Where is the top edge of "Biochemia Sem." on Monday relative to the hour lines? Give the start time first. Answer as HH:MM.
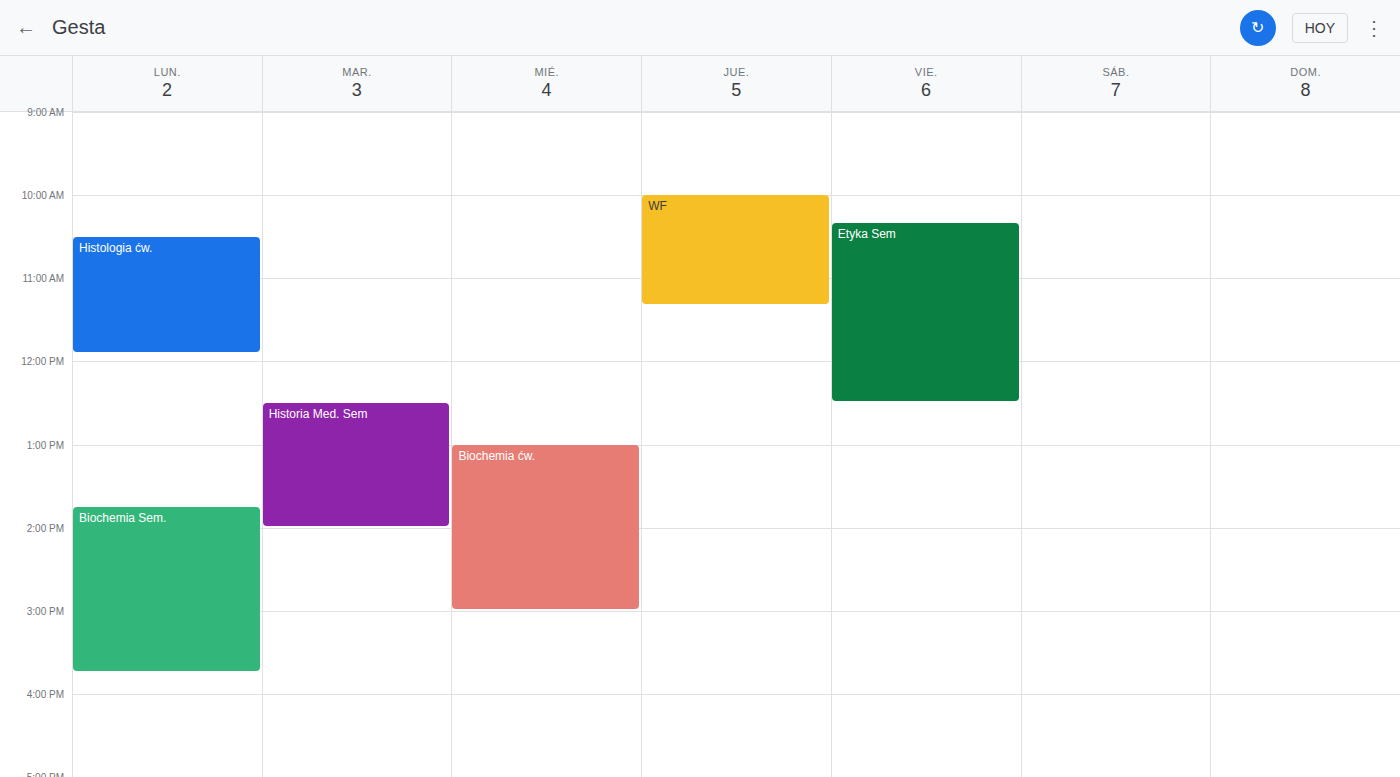
13:45 -- neither: three quarters of the way from the 13:00 line to the 14:00 line.